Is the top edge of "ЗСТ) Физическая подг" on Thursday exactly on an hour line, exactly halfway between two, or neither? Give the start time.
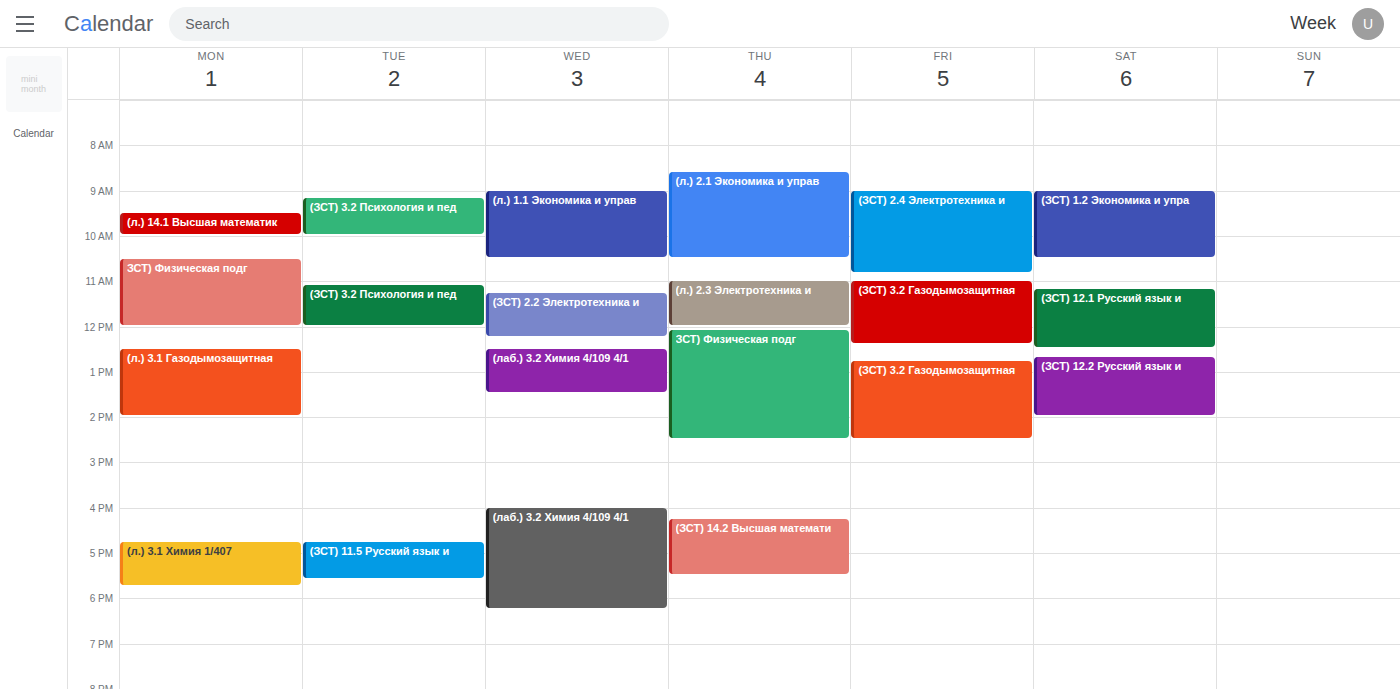
12:05 PM -- neither: 5 minutes below the 12 PM line and 55 minutes above the 1 PM line.